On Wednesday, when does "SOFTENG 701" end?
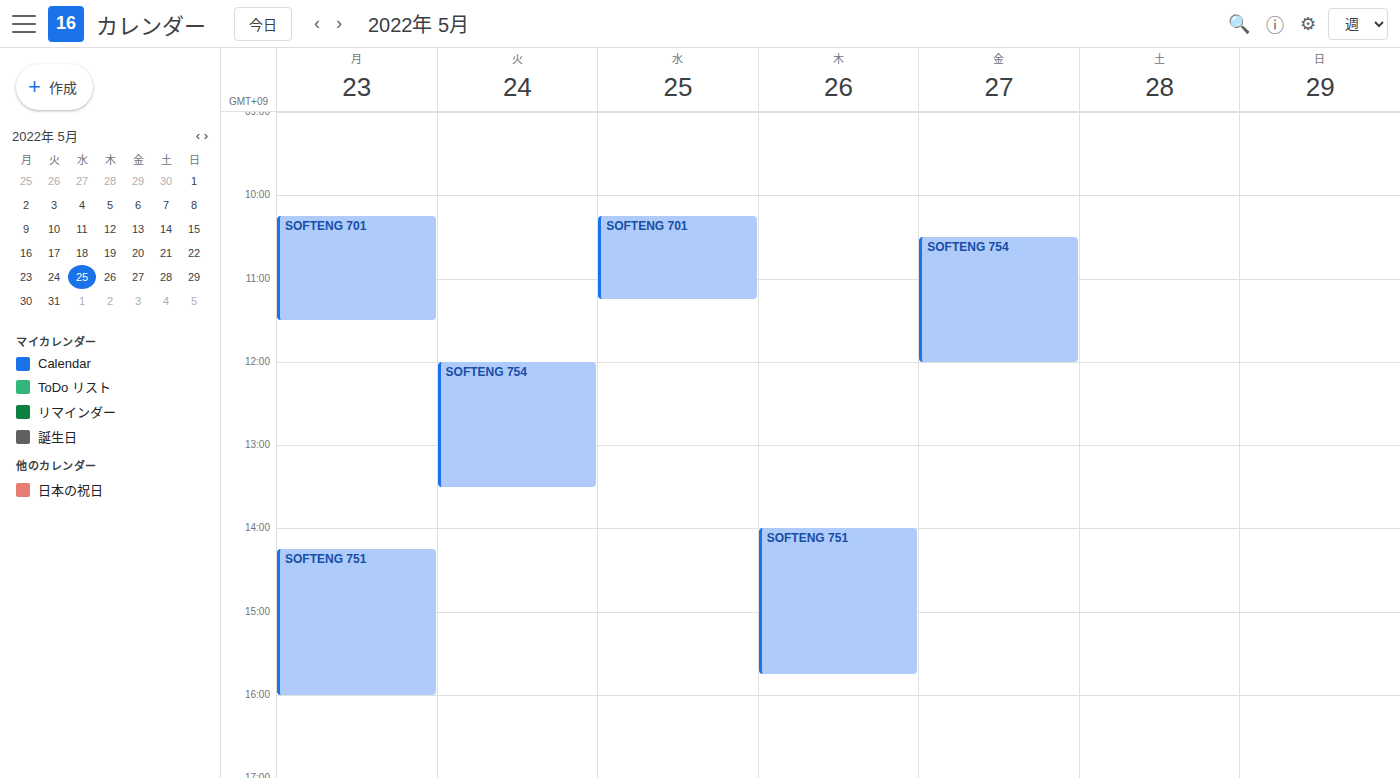
11:15 AM